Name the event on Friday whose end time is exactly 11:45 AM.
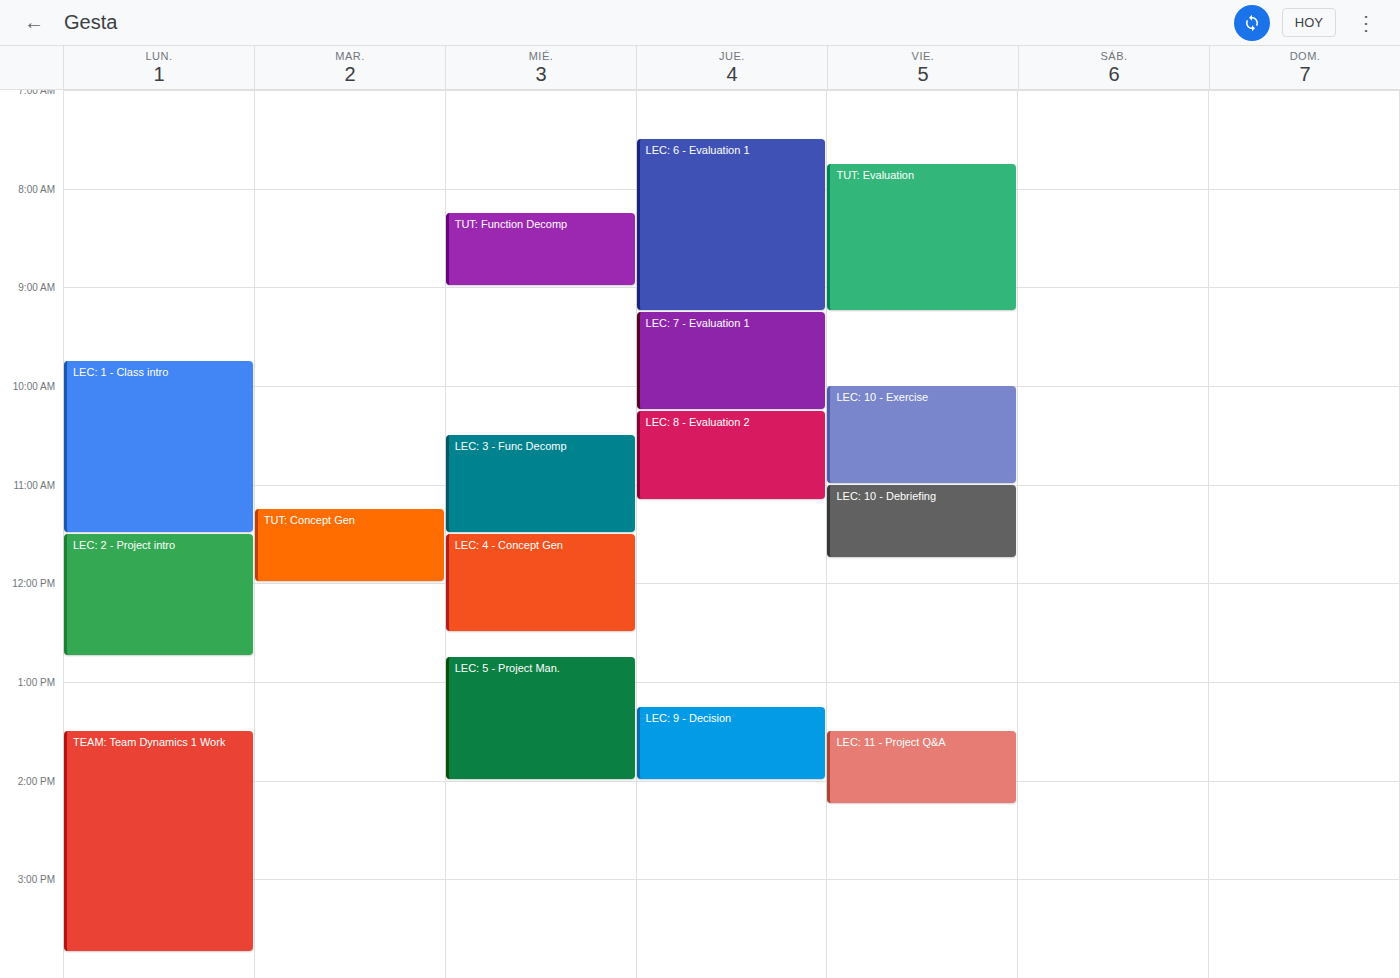
"LEC: 10 - Debriefing"